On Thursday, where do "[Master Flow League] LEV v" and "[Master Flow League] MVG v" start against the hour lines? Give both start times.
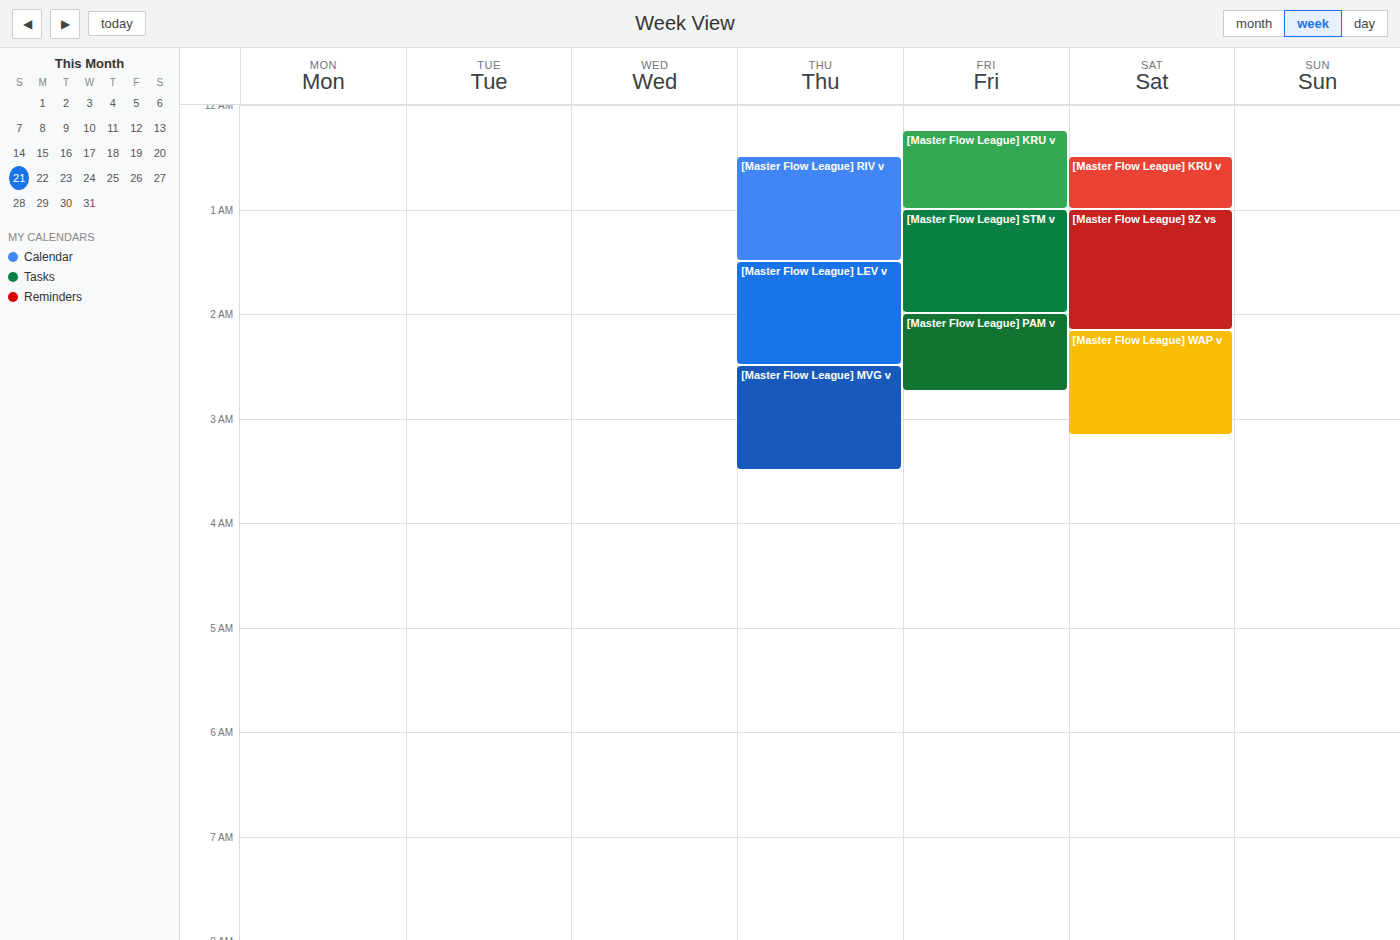
"[Master Flow League] LEV v": 1:30 AM, halfway between the 1 AM and 2 AM lines. "[Master Flow League] MVG v": 2:30 AM, halfway between the 2 AM and 3 AM lines.